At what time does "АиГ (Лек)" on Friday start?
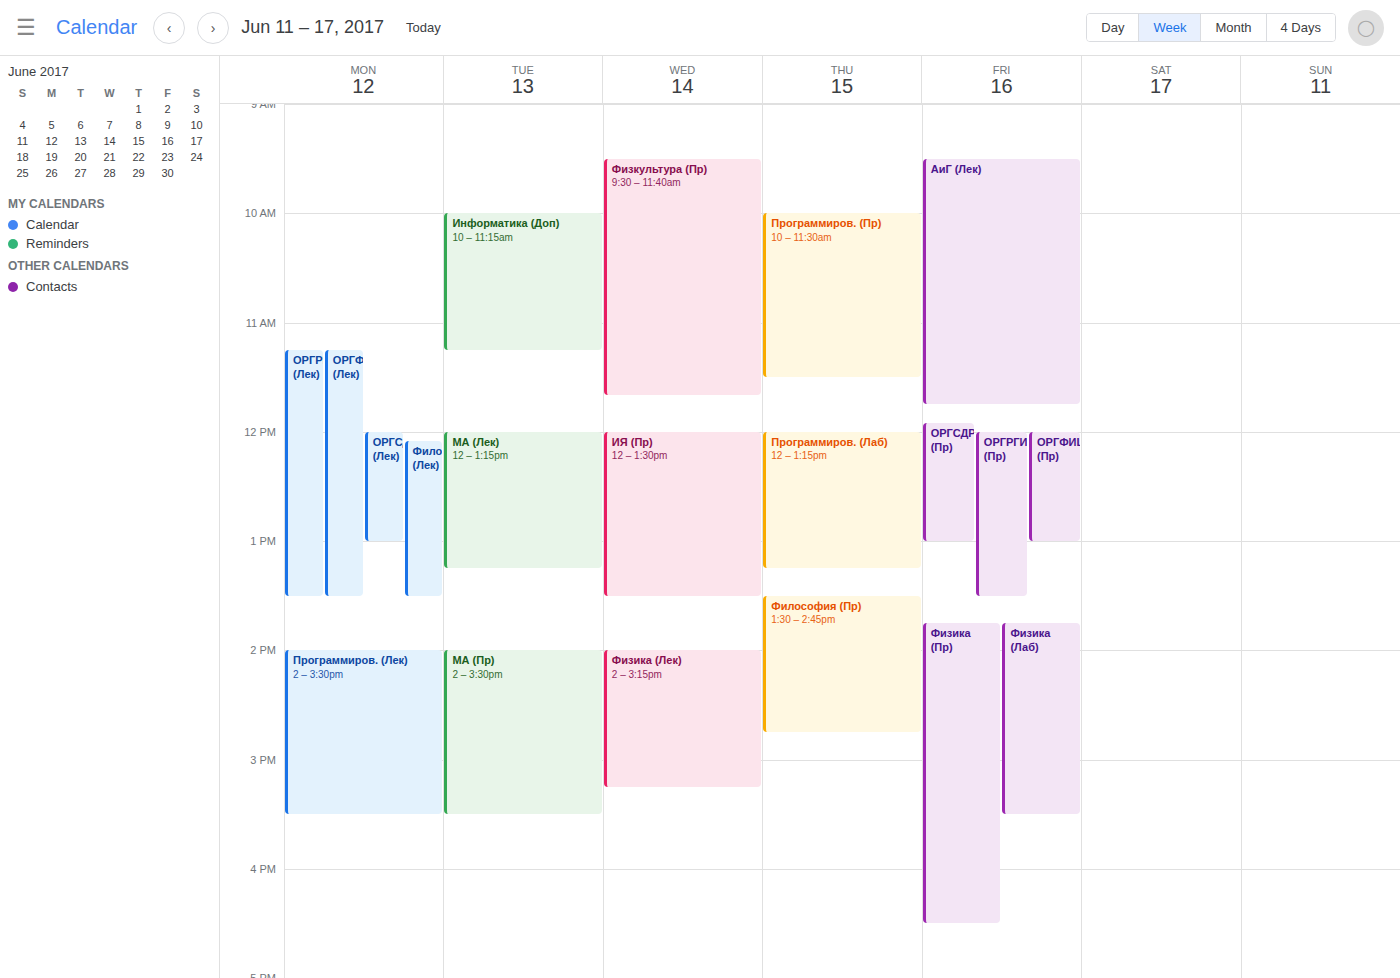
9:30 AM